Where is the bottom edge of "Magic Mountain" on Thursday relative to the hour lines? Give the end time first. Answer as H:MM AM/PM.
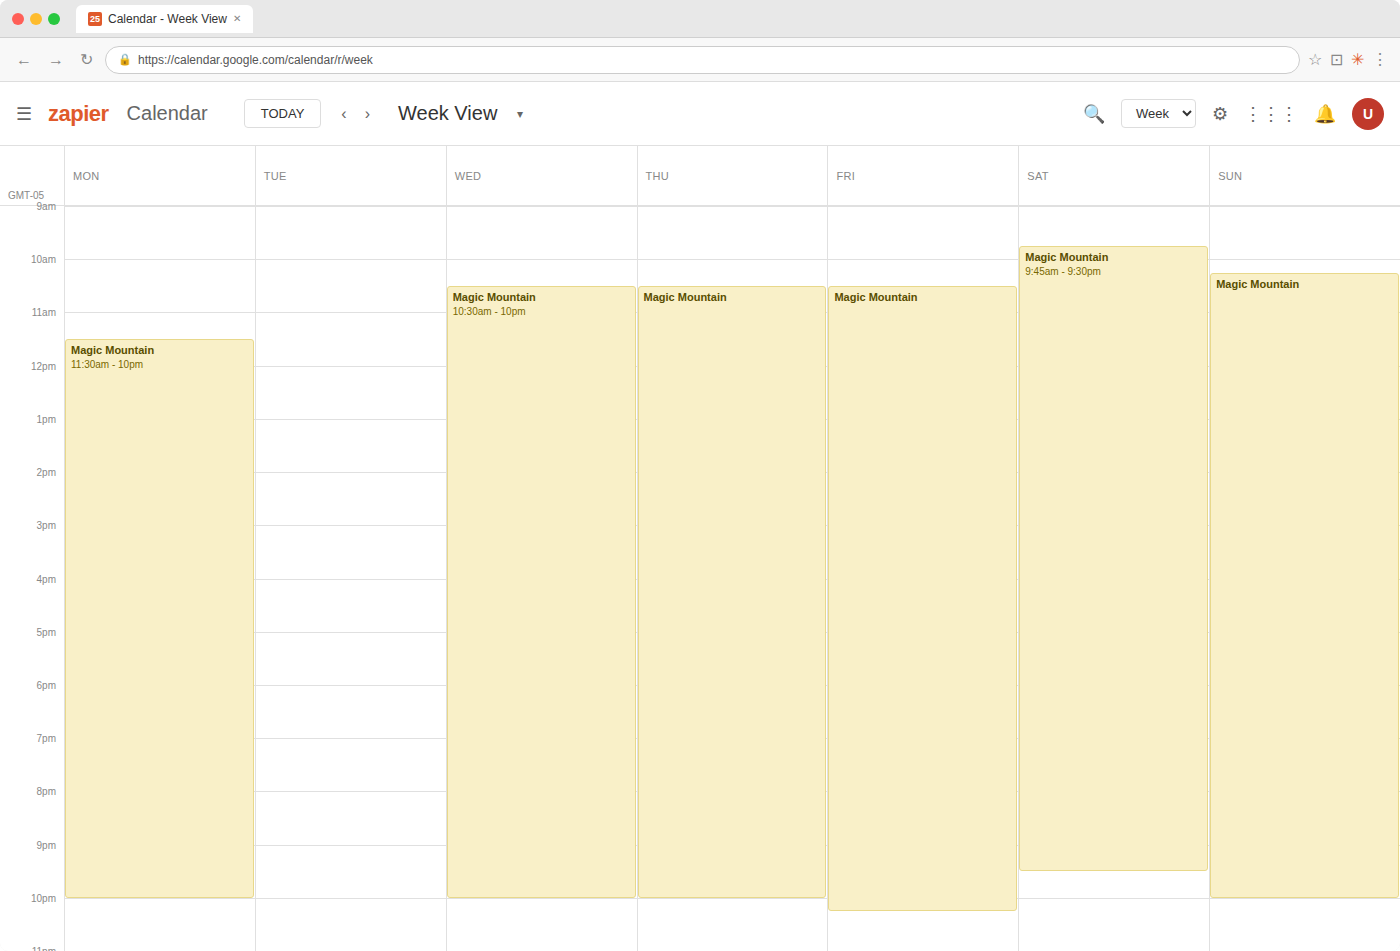
10:00 PM -- exactly on the 10 PM line.